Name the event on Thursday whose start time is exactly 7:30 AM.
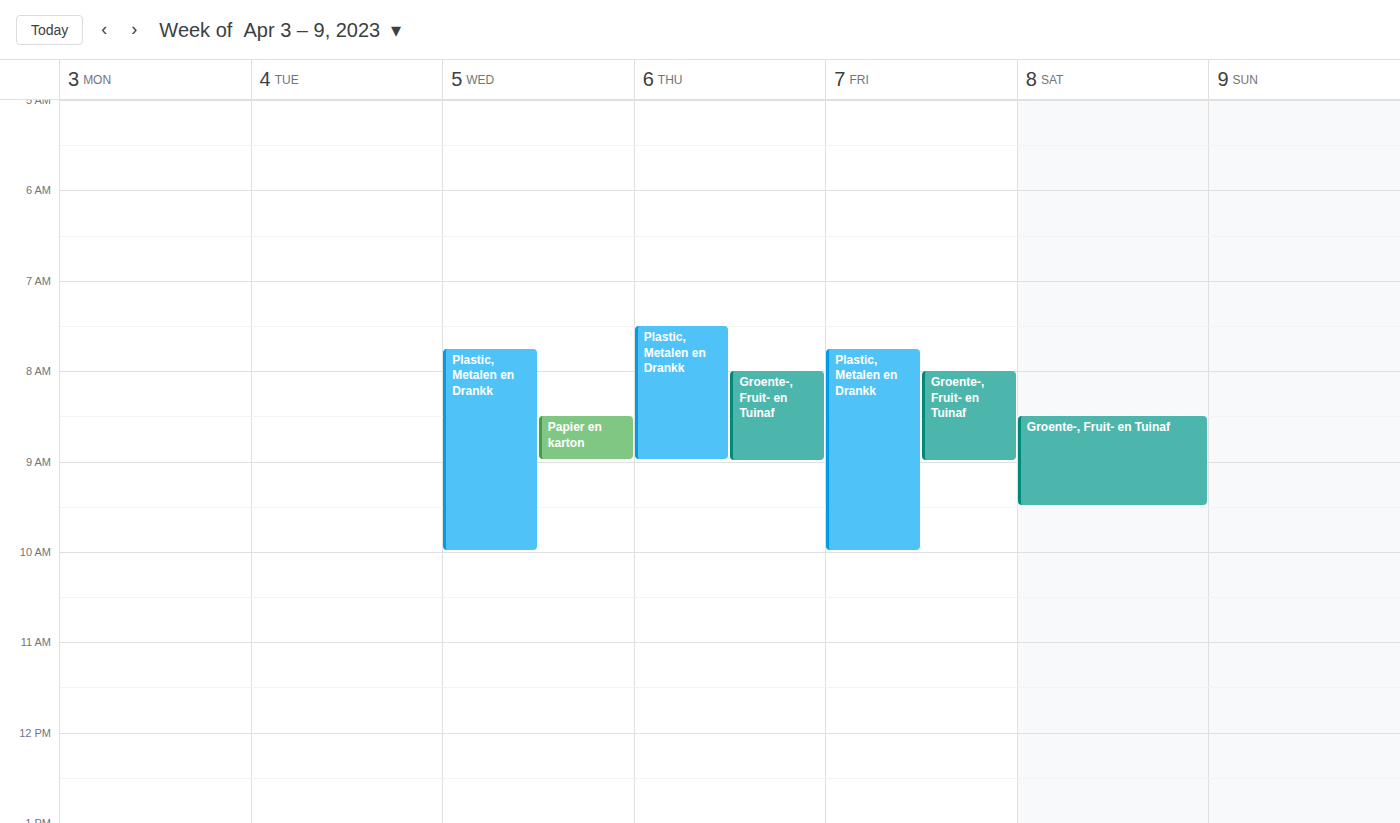
"Plastic, Metalen en Drankk"